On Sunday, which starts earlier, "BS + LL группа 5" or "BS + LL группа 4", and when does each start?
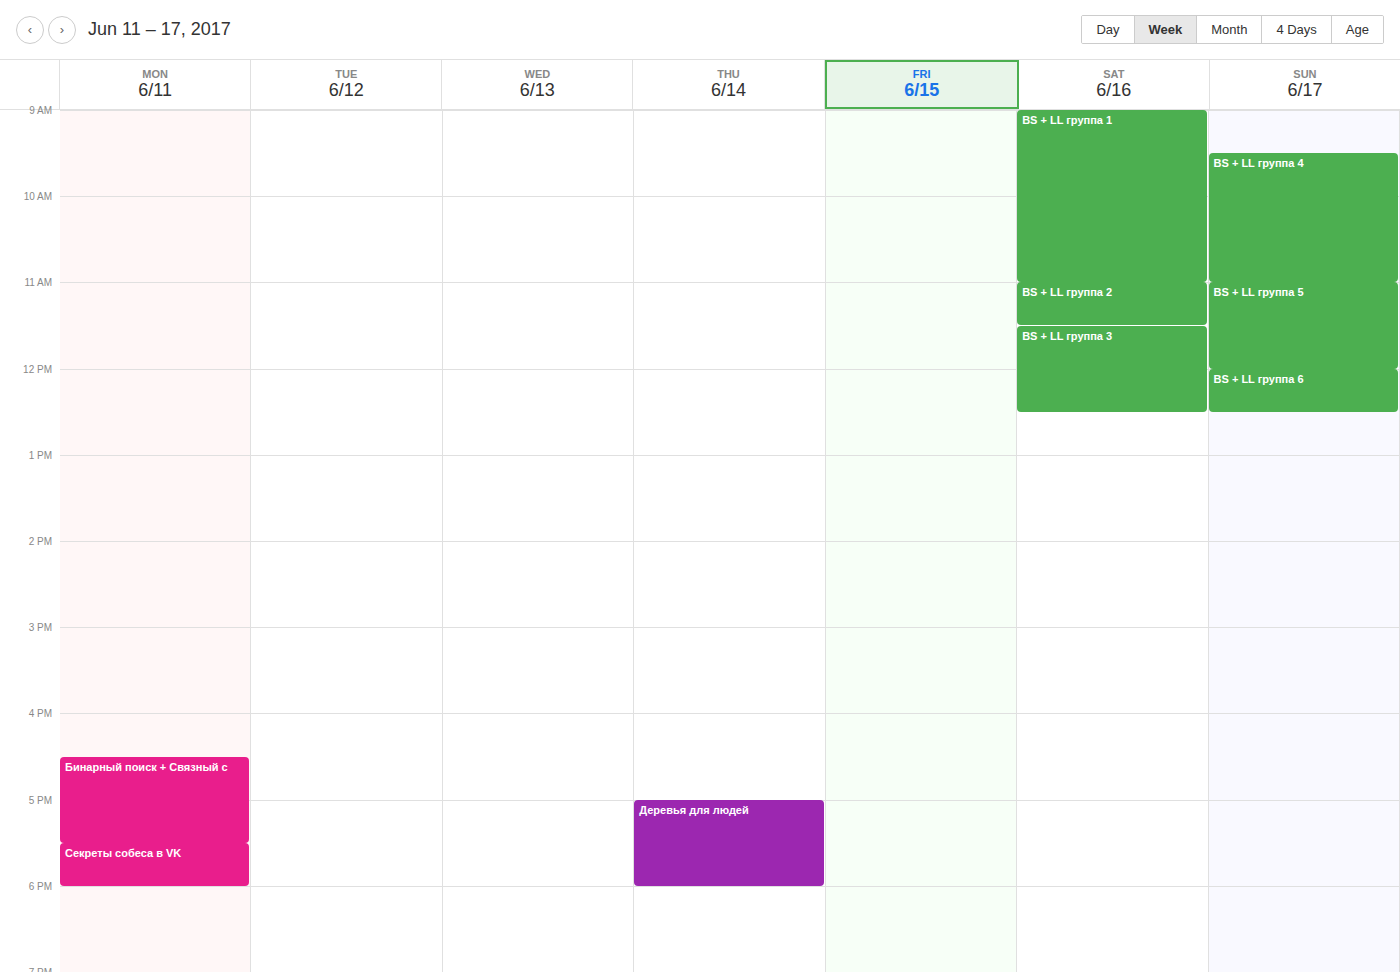
"BS + LL группа 4" 09:30; "BS + LL группа 5" 11:00.